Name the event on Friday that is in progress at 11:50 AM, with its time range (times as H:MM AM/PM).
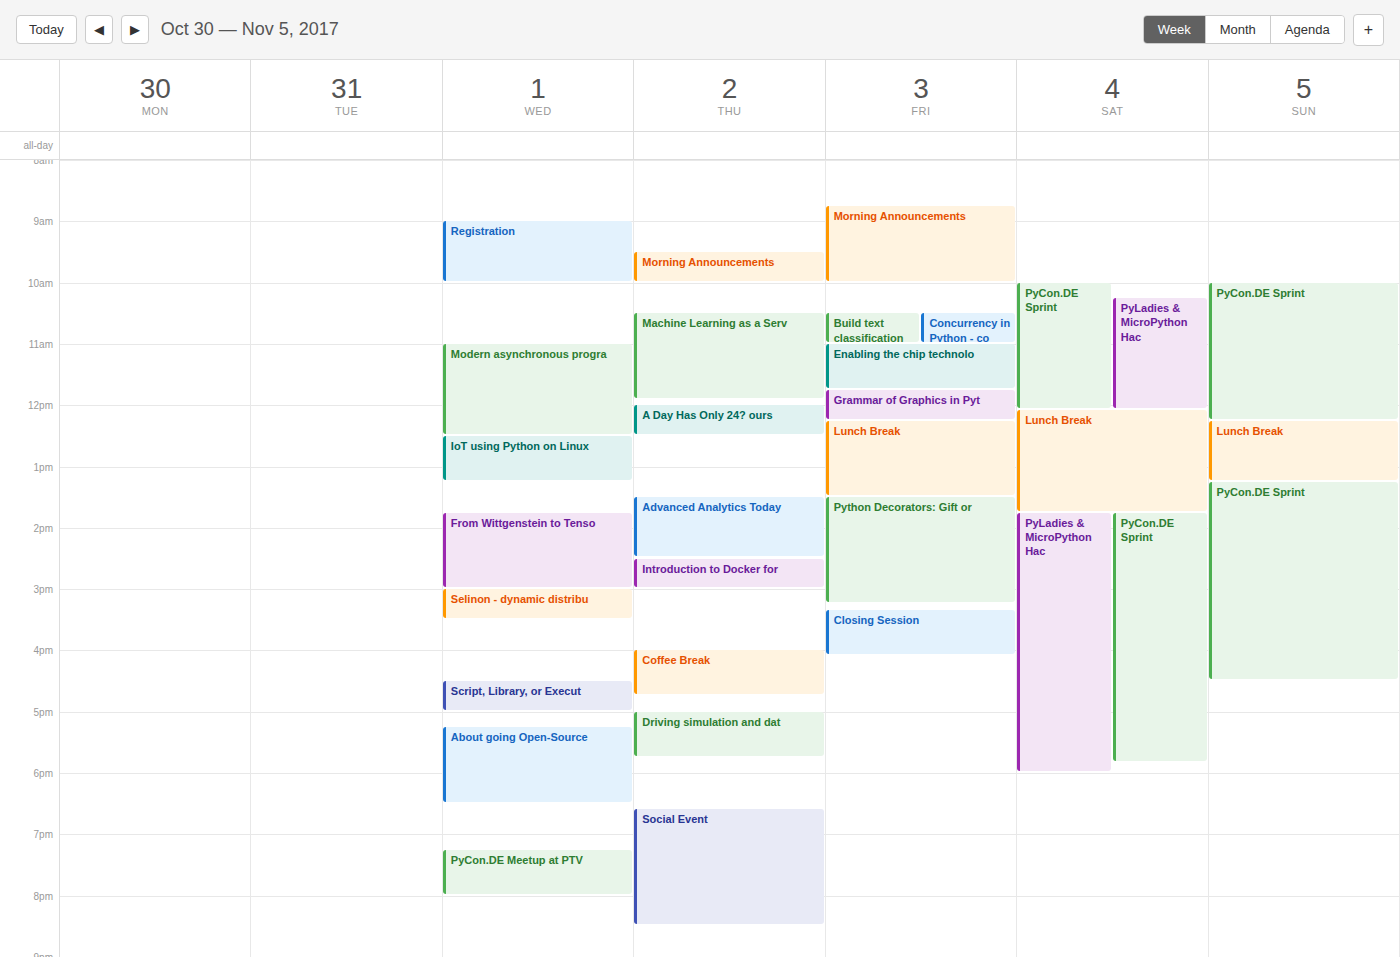
"Grammar of Graphics in Pyt", 11:45 AM to 12:15 PM